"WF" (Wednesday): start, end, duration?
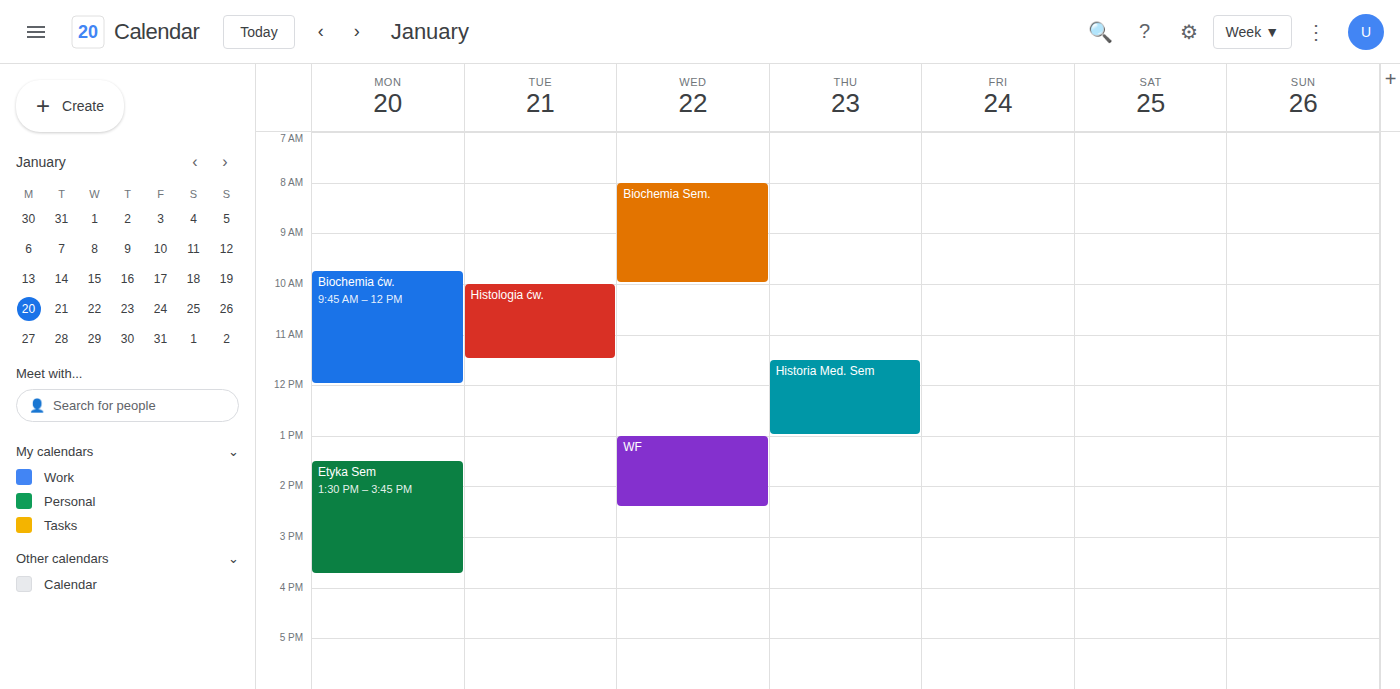
1:00 PM to 2:25 PM, 1 hour 25 minutes